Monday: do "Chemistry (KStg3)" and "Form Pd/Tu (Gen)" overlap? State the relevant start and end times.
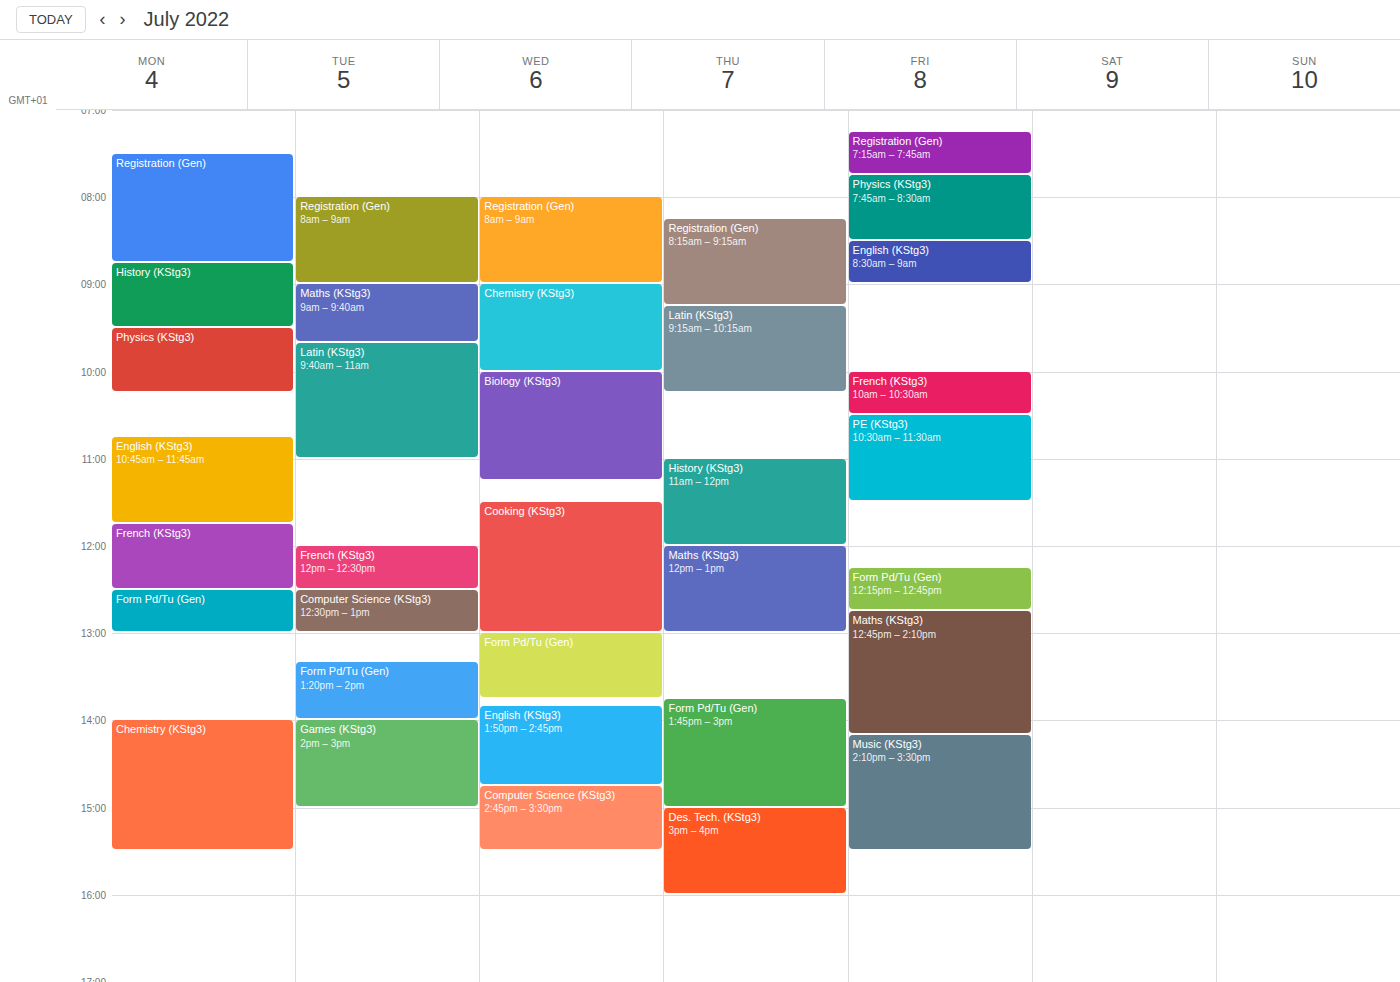
"Form Pd/Tu (Gen)" ends at 1:00 PM and "Chemistry (KStg3)" starts at 2:00 PM -- no overlap.